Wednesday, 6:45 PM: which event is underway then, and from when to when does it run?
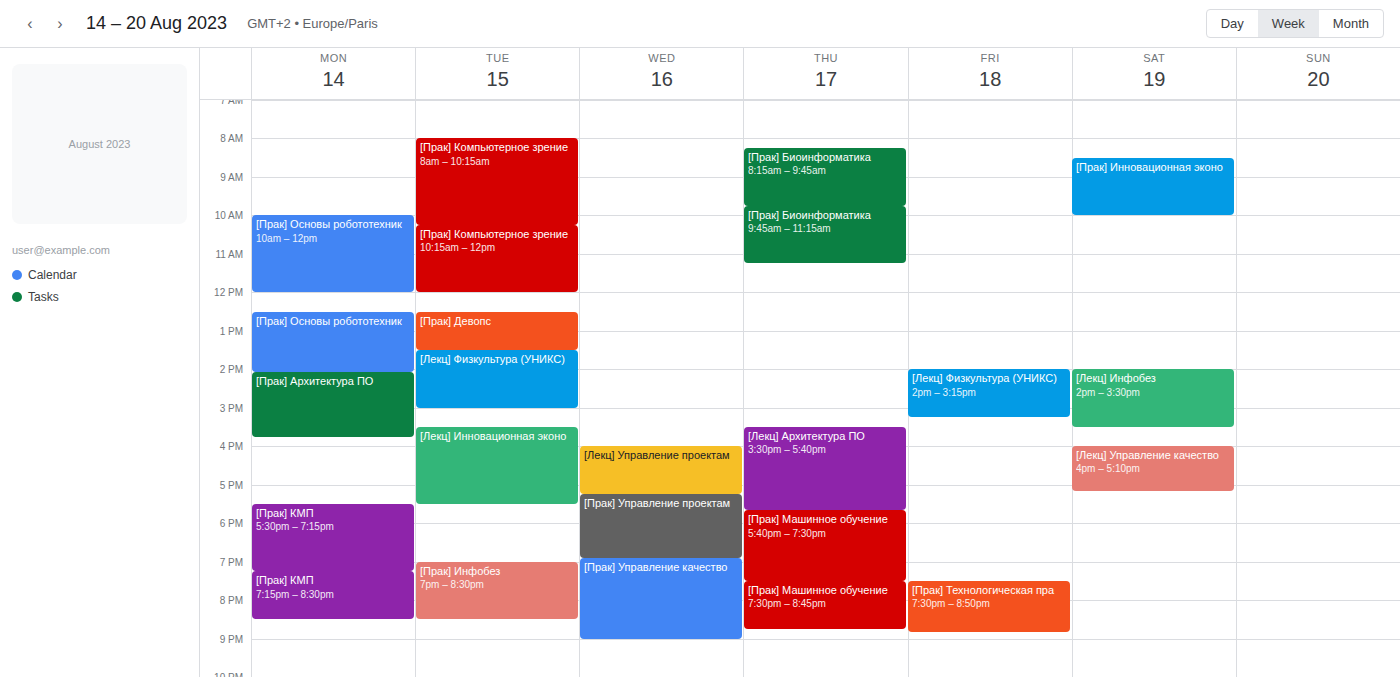
"[Прак] Управление проектам", 5:15 PM to 6:55 PM